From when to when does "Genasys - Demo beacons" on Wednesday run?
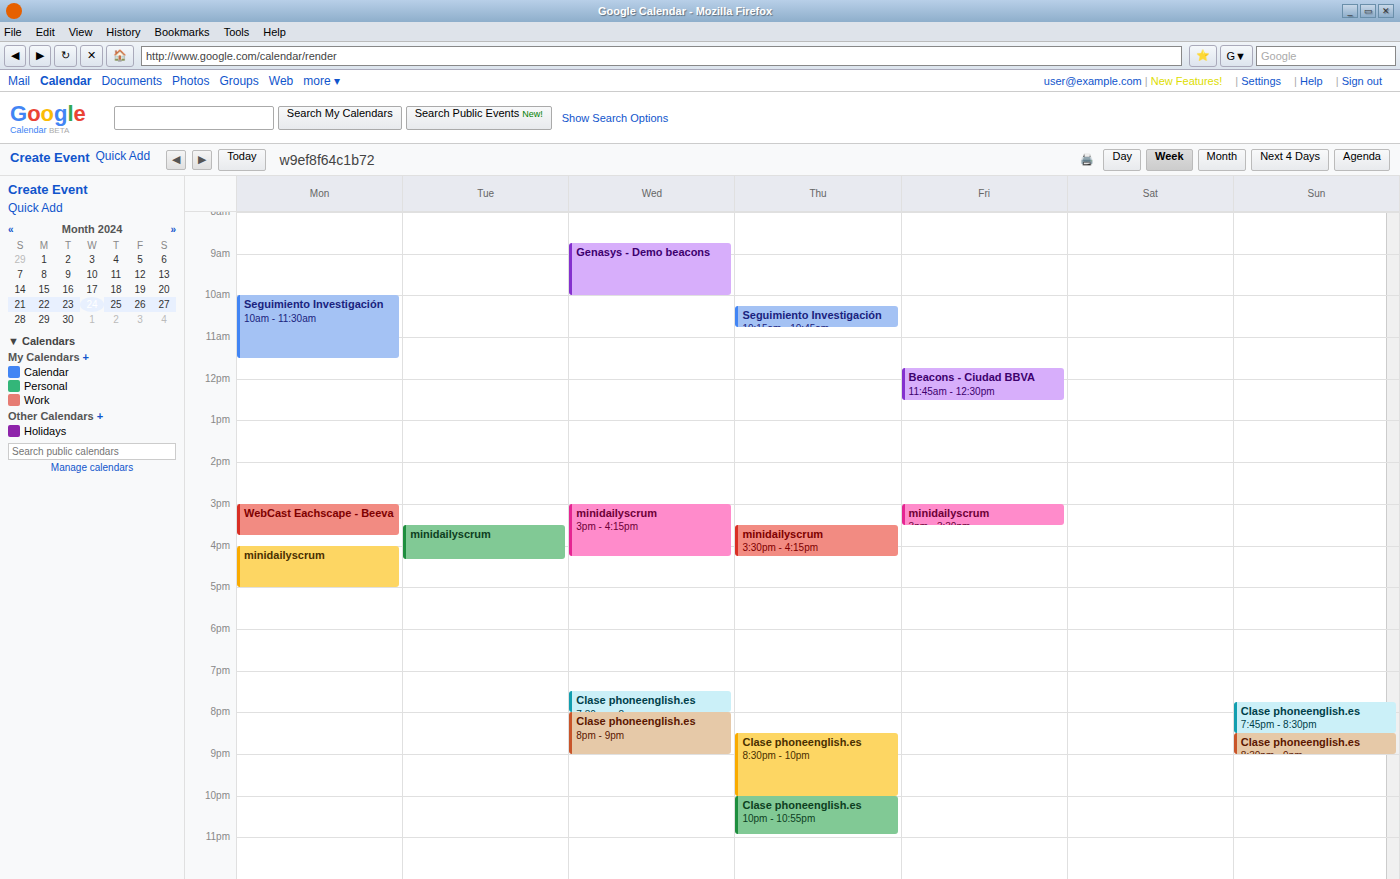
8:45 AM to 10:00 AM